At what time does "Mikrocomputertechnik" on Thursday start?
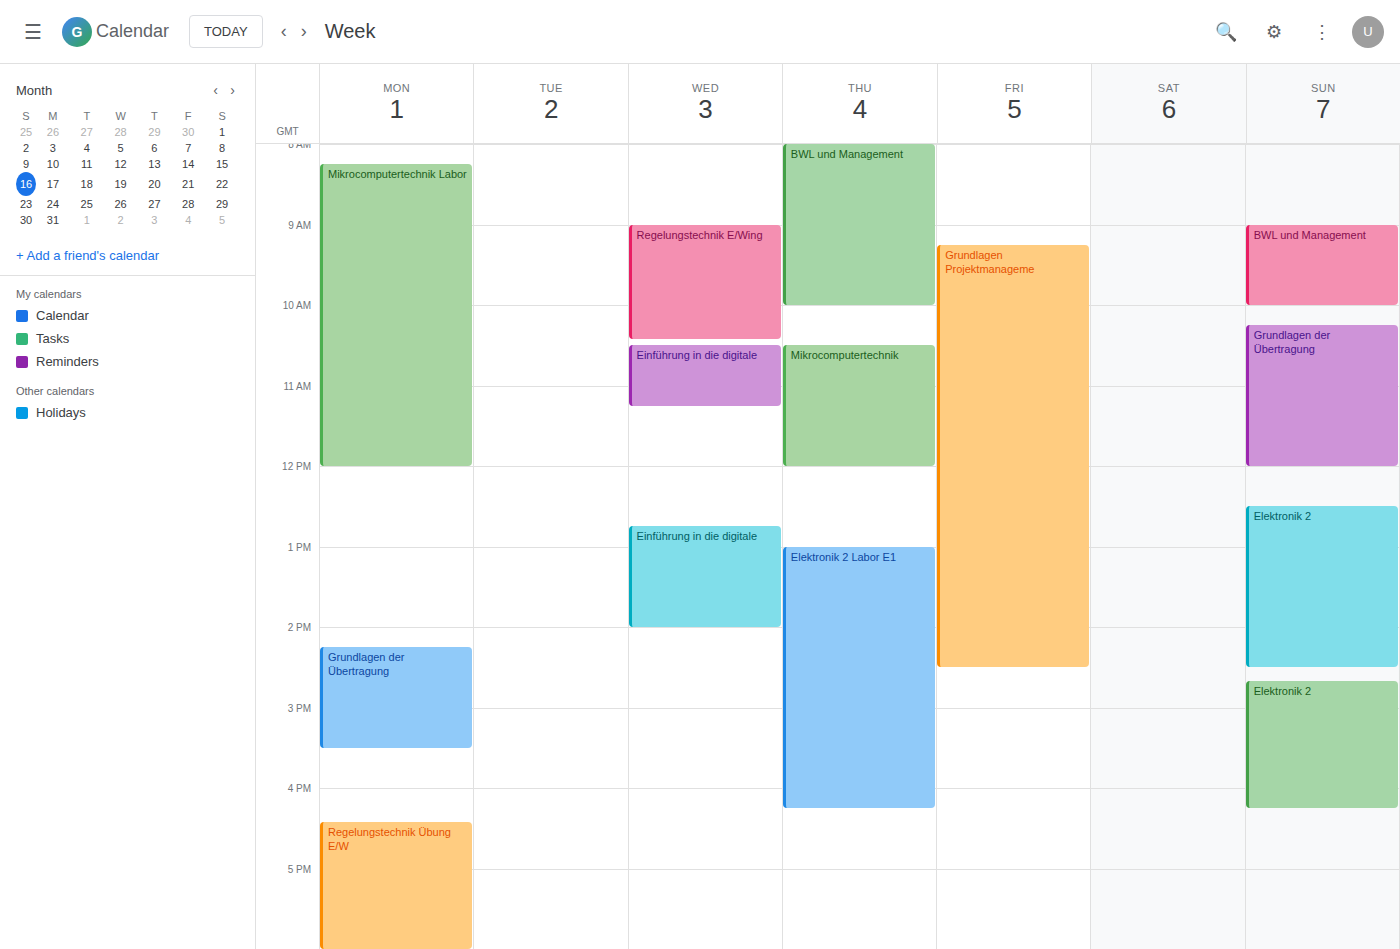
10:30 AM